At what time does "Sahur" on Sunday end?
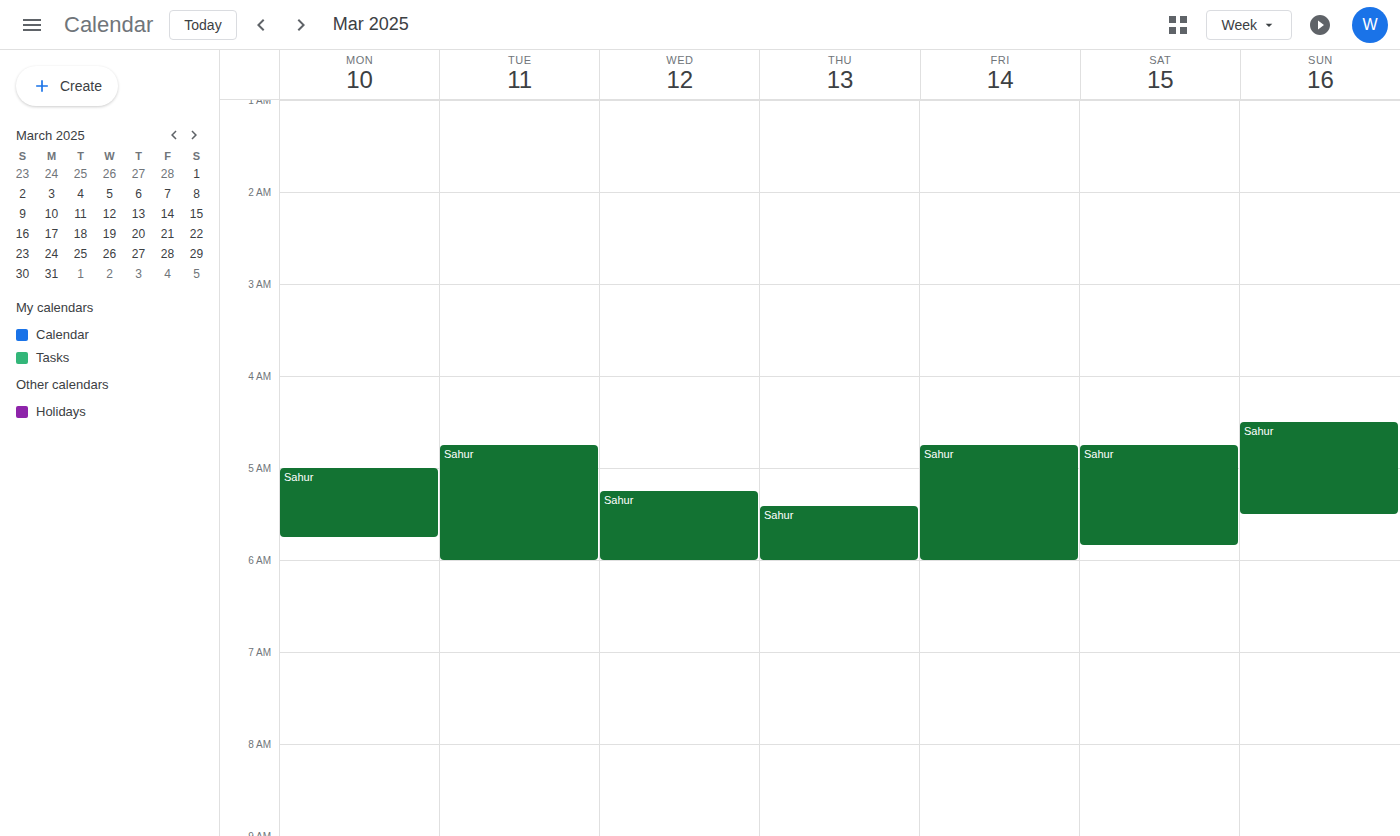
5:30 AM